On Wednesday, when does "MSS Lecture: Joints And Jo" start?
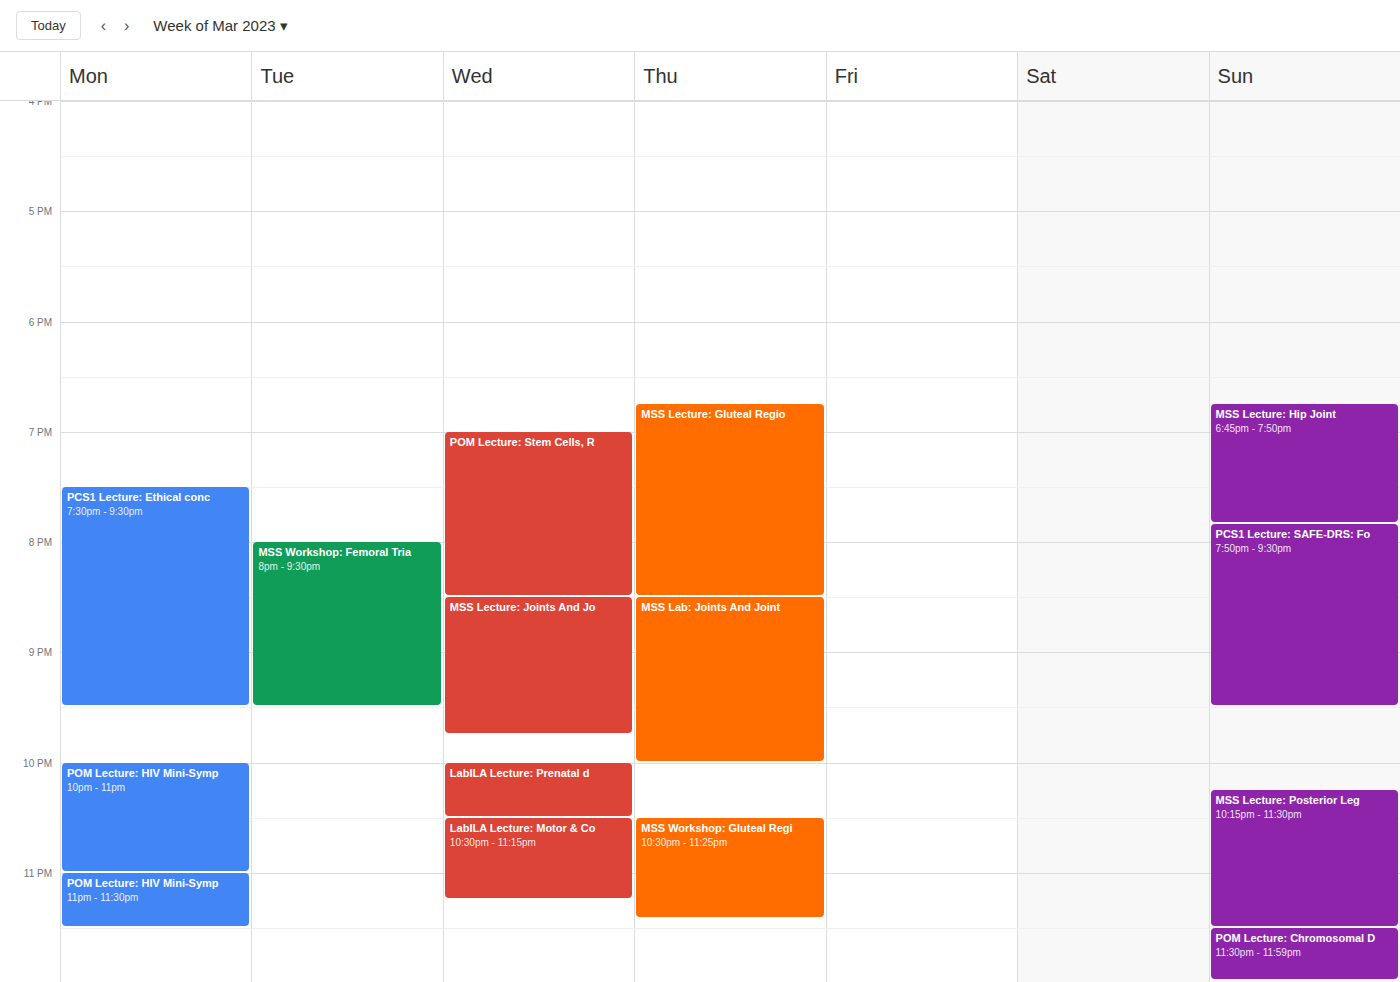
8:30 PM